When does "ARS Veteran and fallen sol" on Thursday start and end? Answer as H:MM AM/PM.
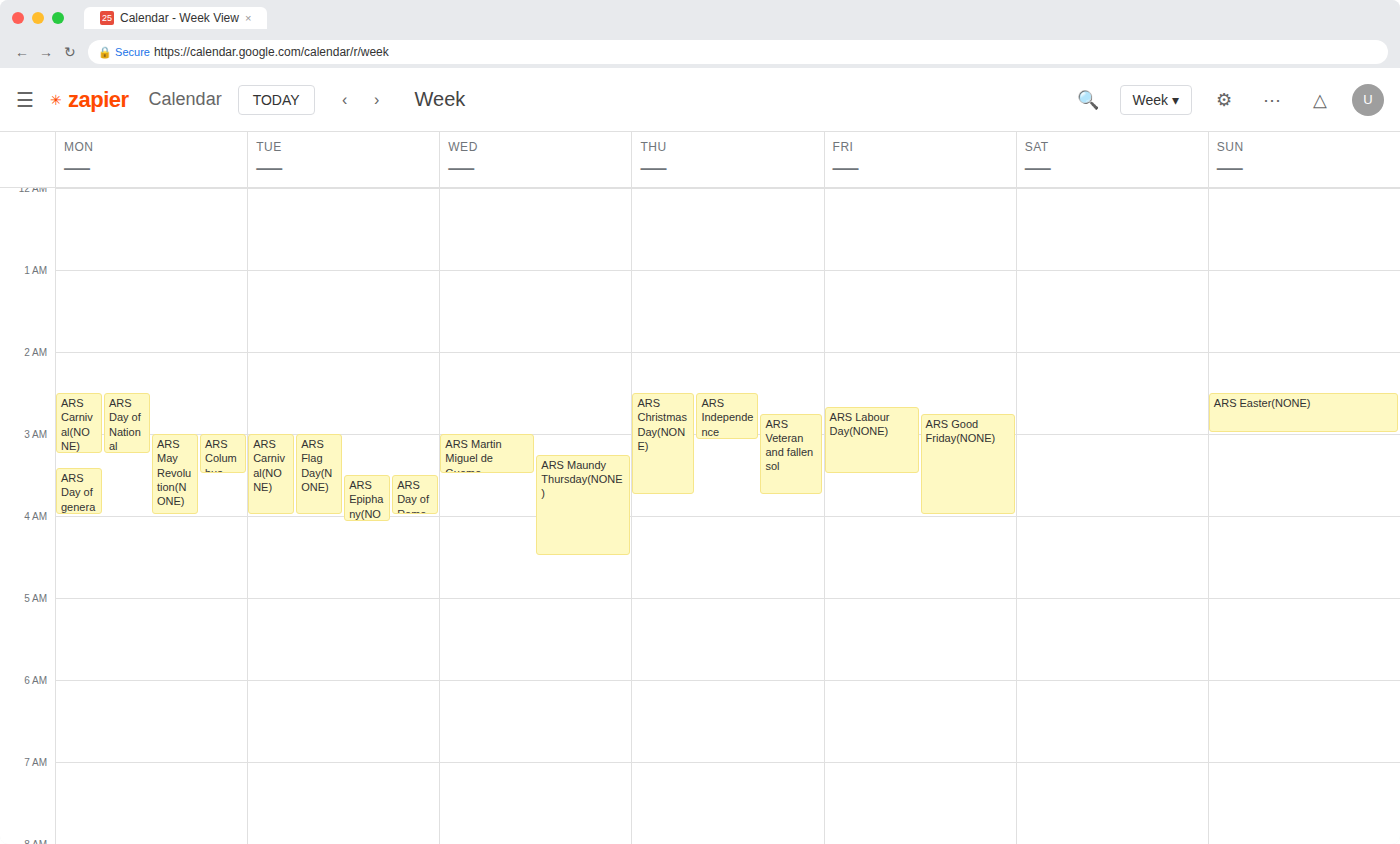
2:45 AM to 3:45 AM